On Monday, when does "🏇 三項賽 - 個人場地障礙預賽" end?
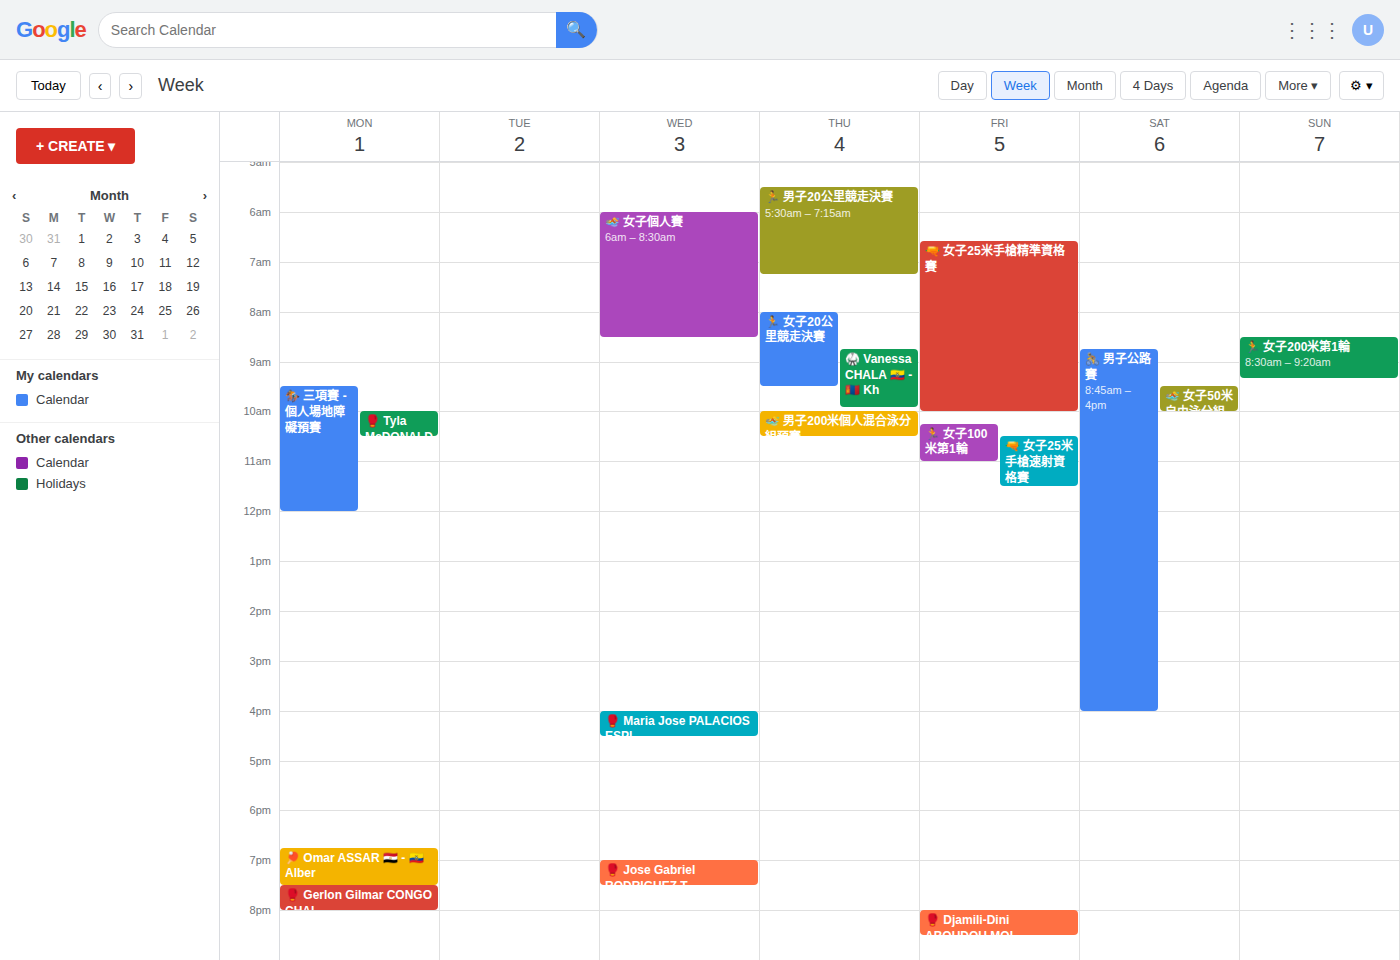
12:00 PM